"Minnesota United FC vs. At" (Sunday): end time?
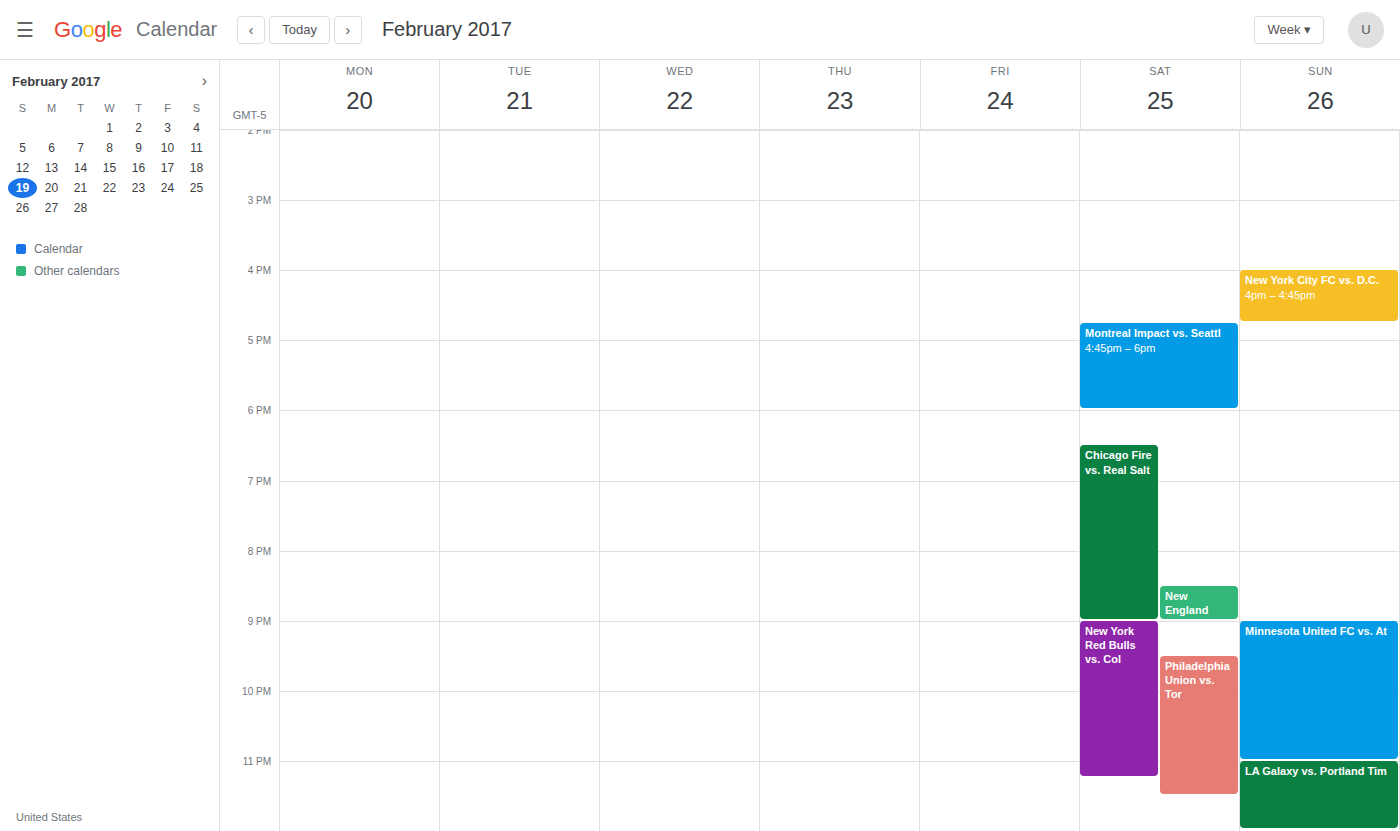
11:00 PM